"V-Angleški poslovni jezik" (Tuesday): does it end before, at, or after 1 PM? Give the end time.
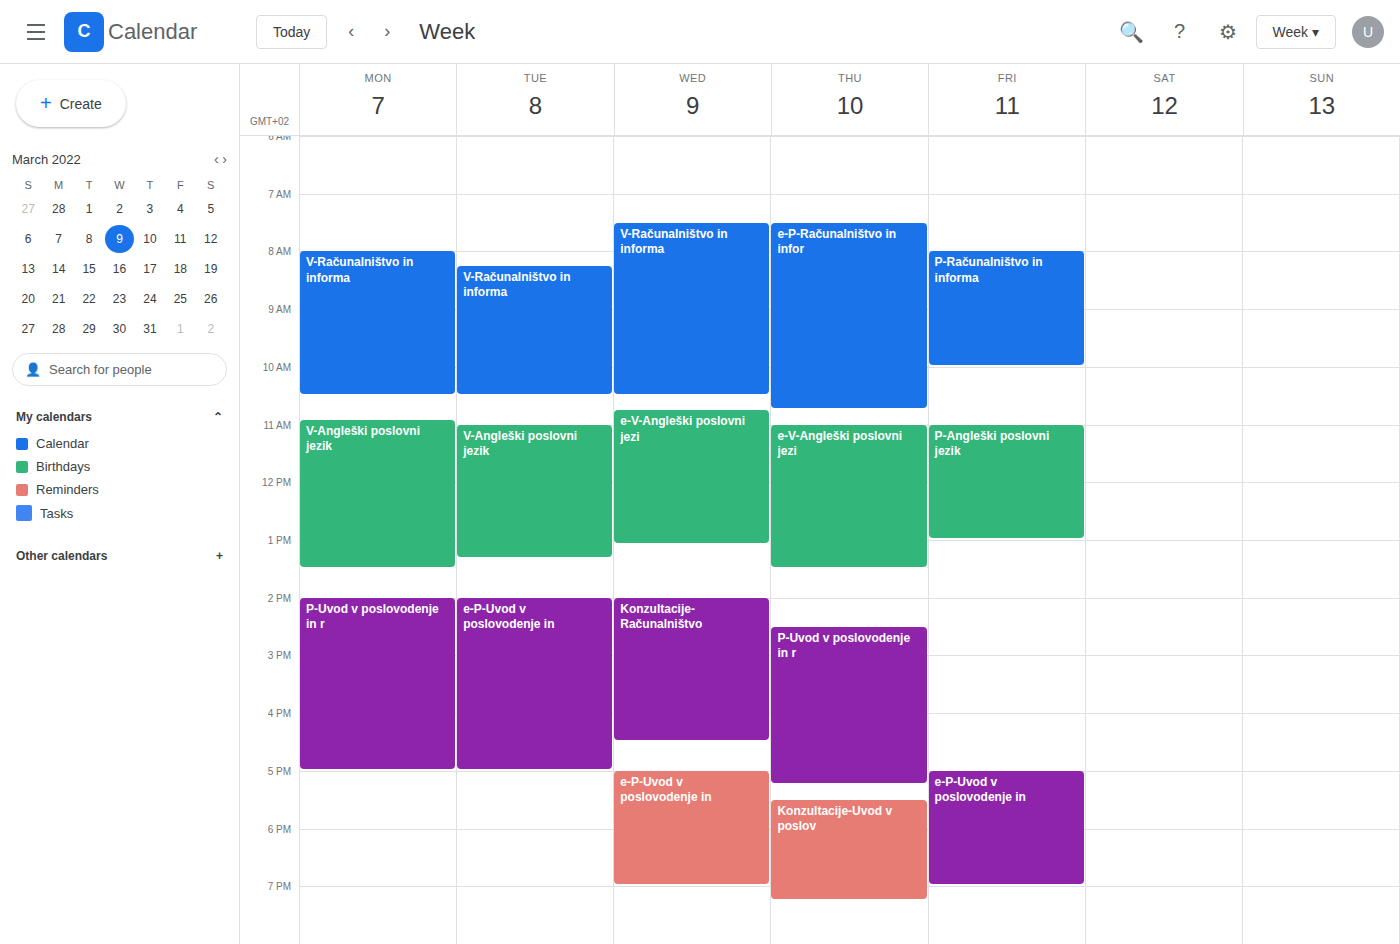
1:20 PM -- after 1 PM, 20 minutes below the 1 PM line.